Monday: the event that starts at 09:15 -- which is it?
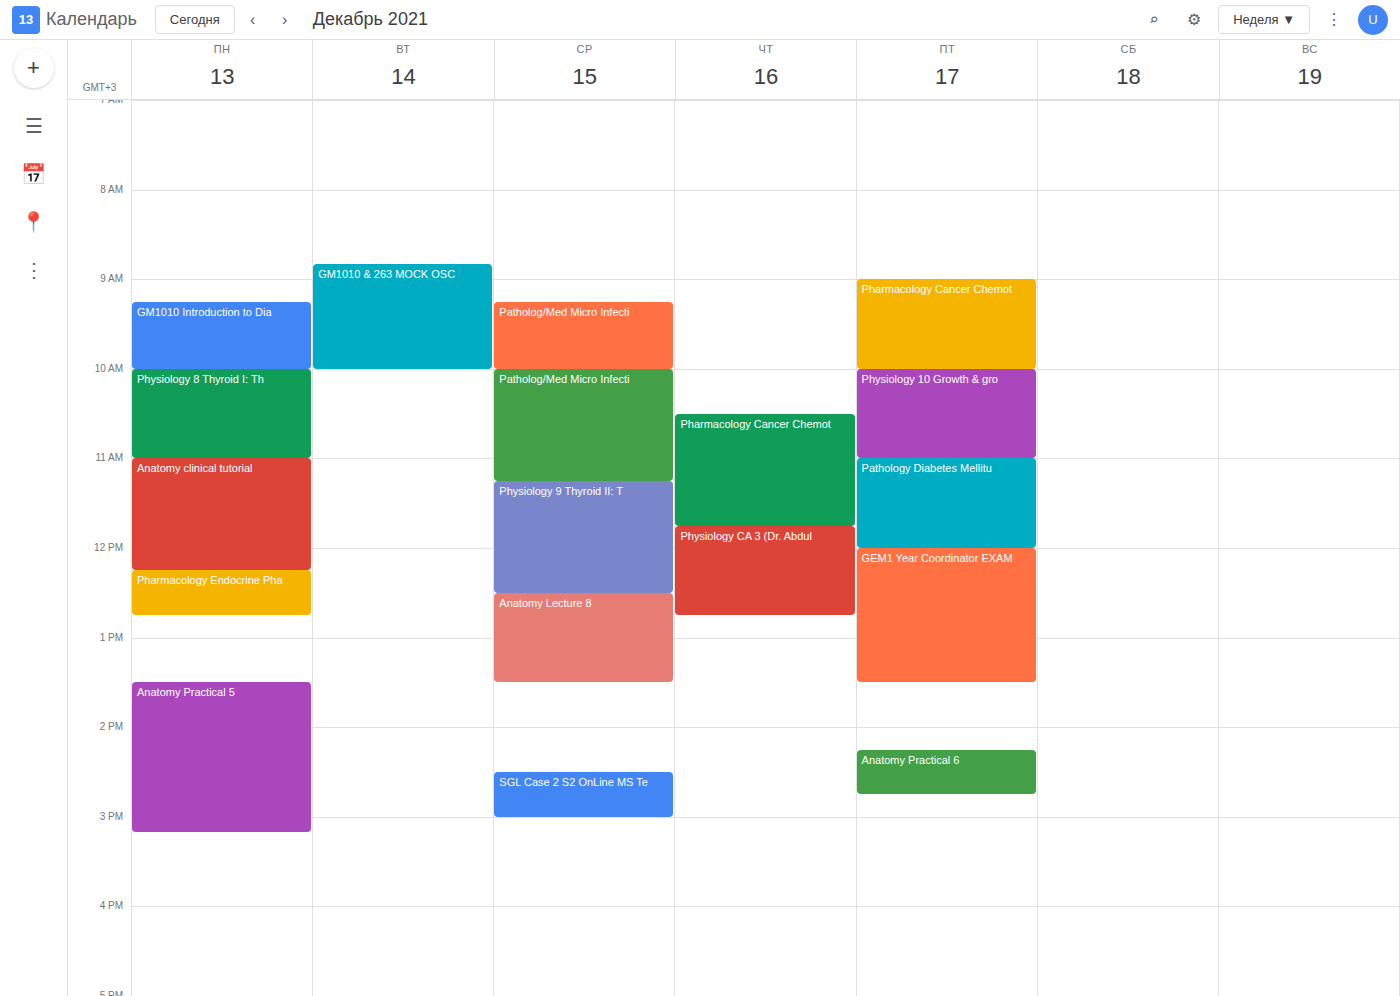
"GM1010 Introduction to Dia"